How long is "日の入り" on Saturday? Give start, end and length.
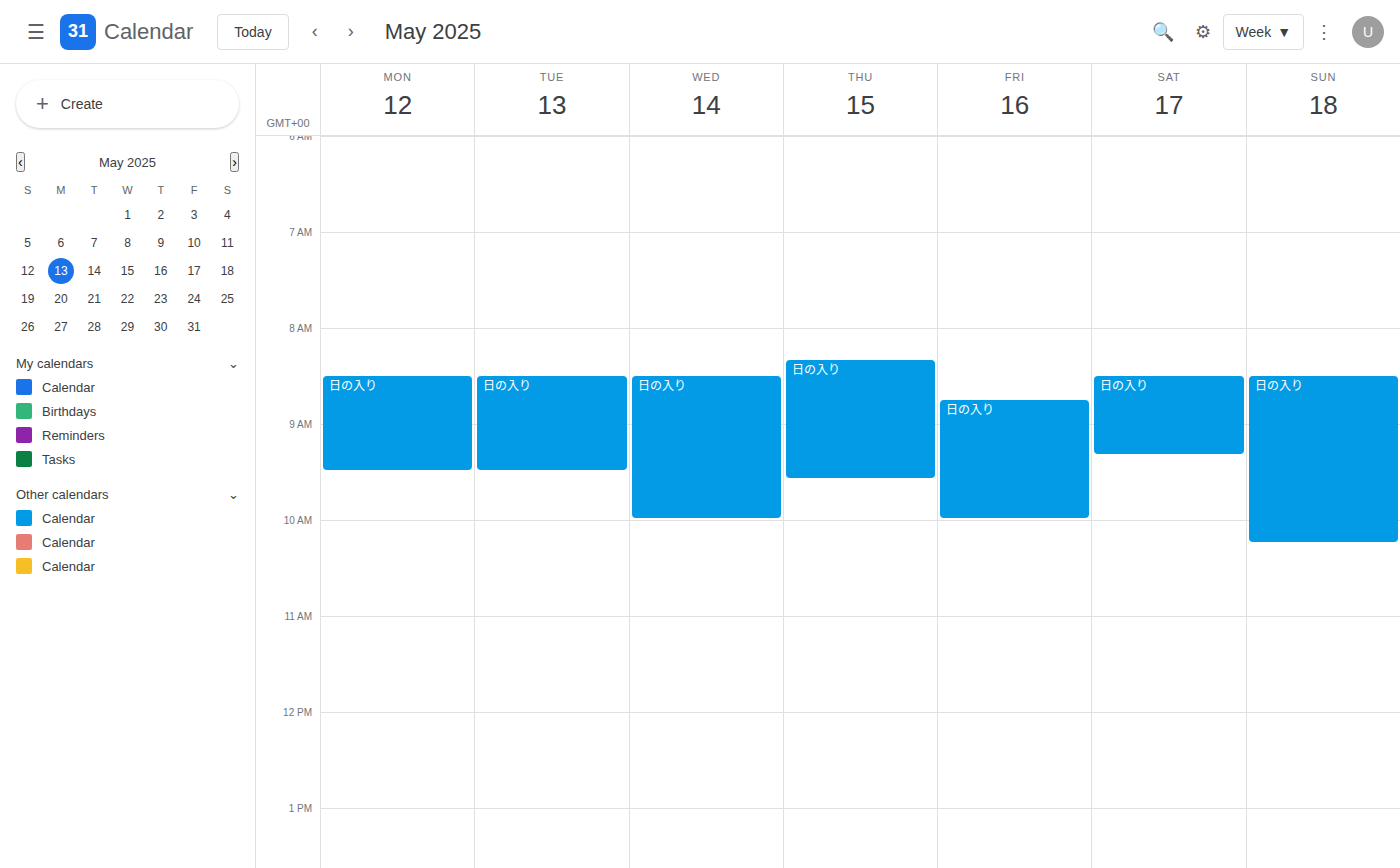
8:30 AM to 9:20 AM, 50 minutes